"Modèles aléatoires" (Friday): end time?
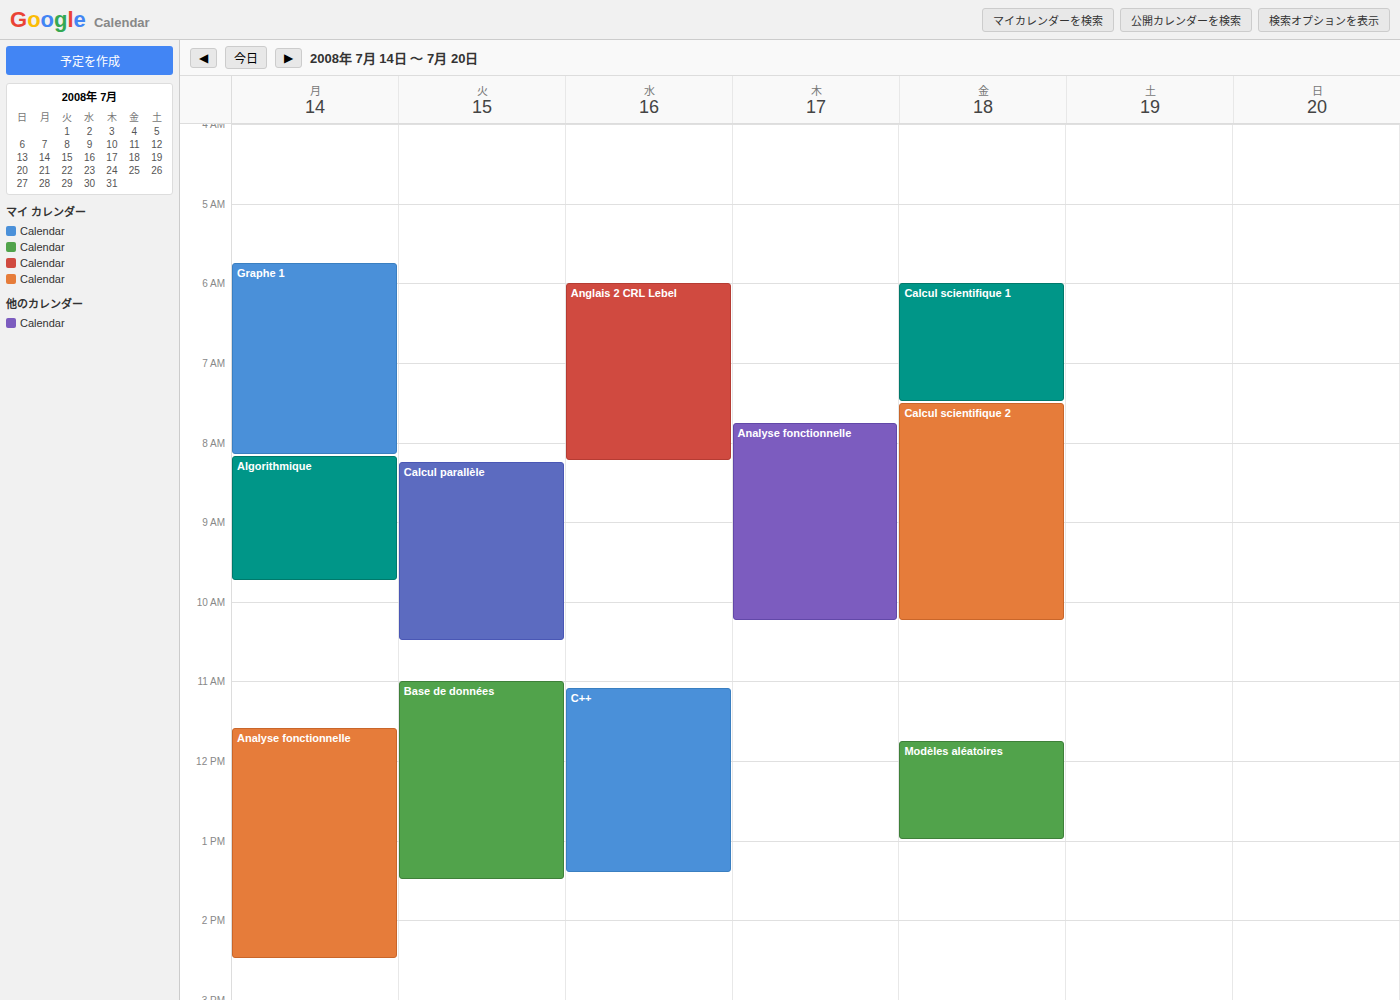
1:00 PM